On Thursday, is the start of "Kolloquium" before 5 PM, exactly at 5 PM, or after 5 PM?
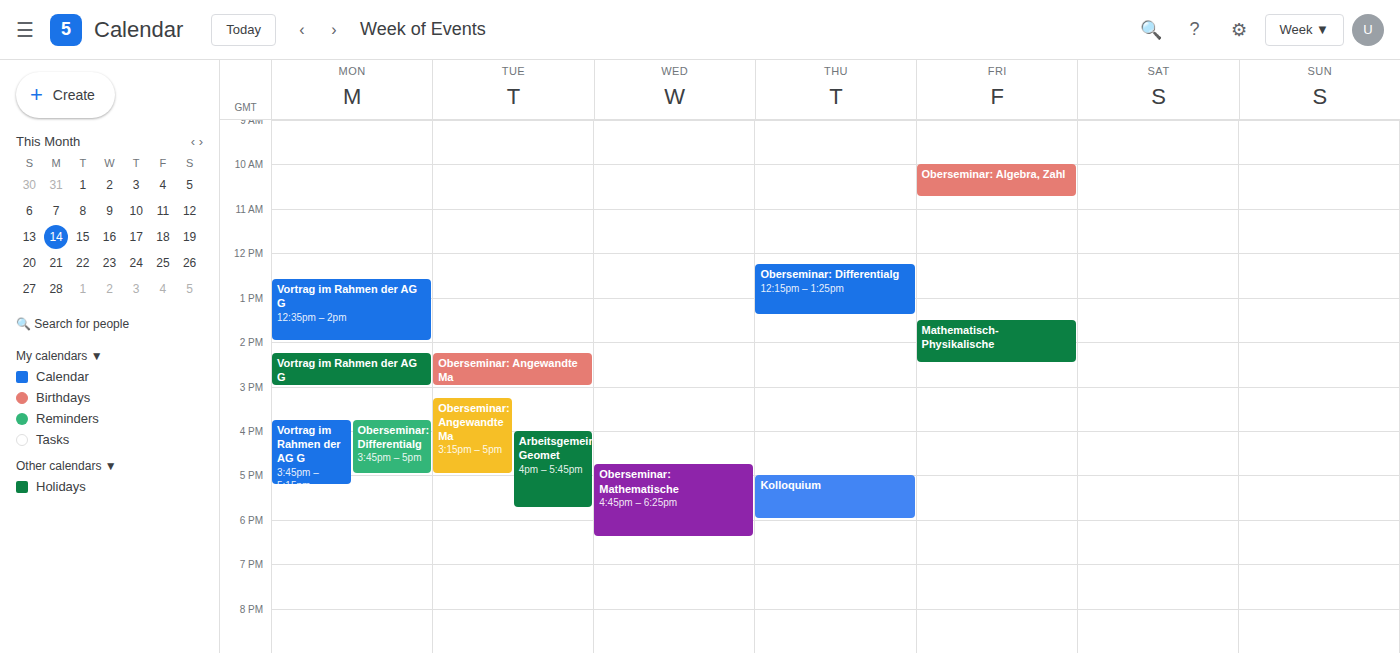
5:00 PM -- exactly at 5 PM, on the 5 PM line.